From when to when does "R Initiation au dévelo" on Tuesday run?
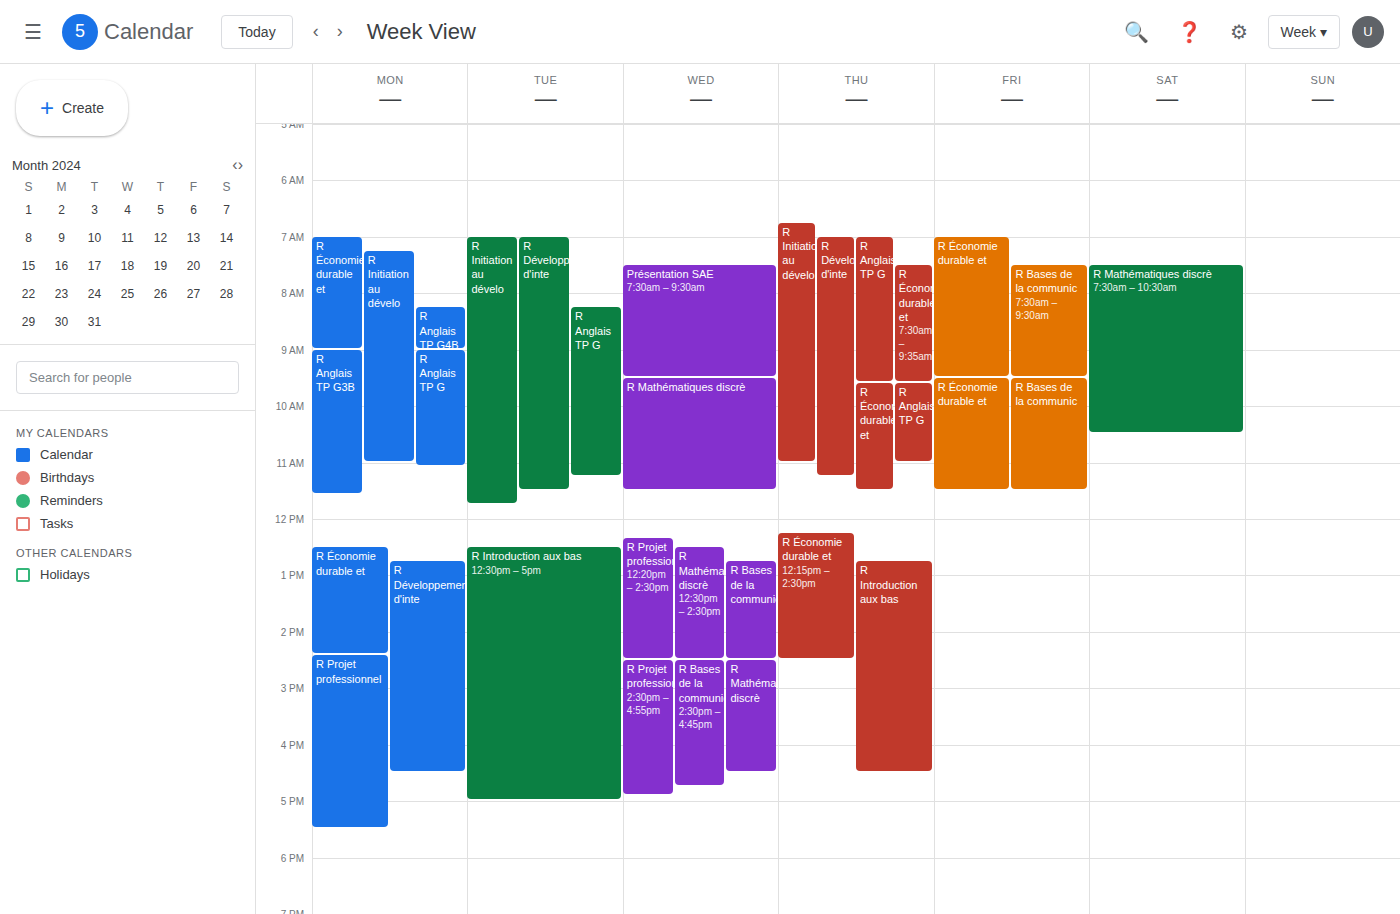
7:00 AM to 11:45 AM